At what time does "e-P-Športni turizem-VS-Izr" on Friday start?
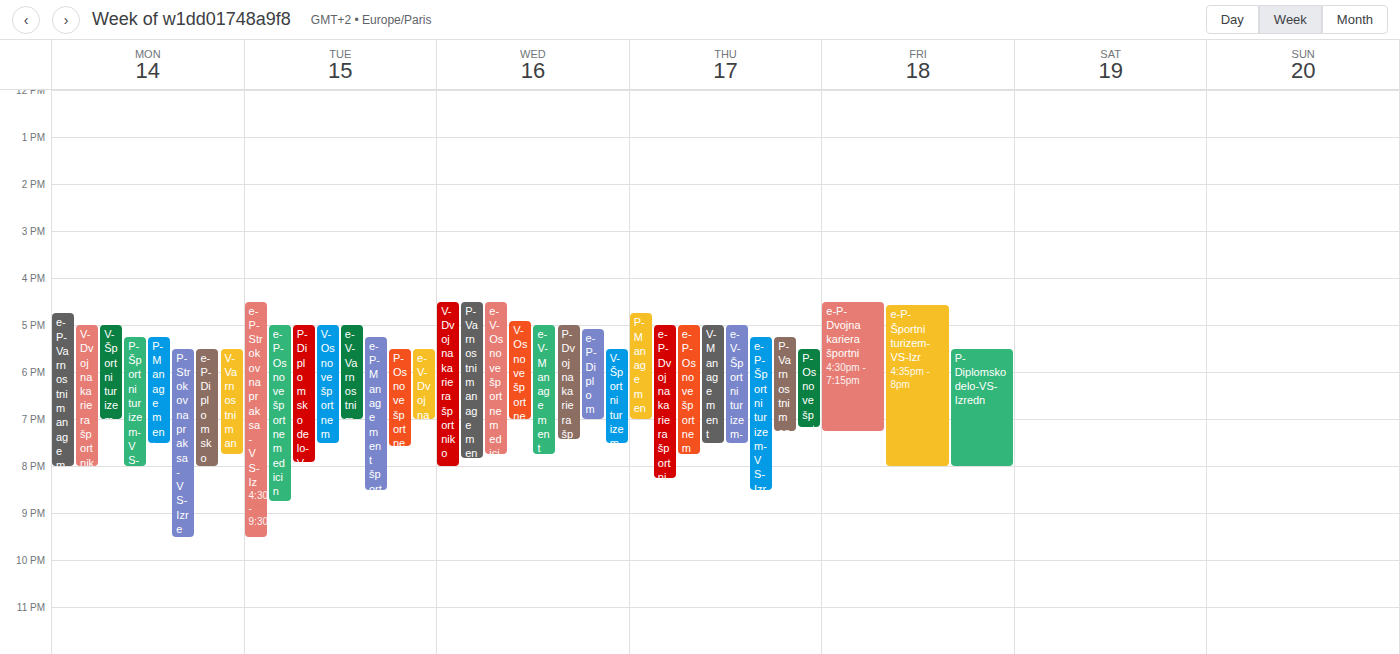
16:35